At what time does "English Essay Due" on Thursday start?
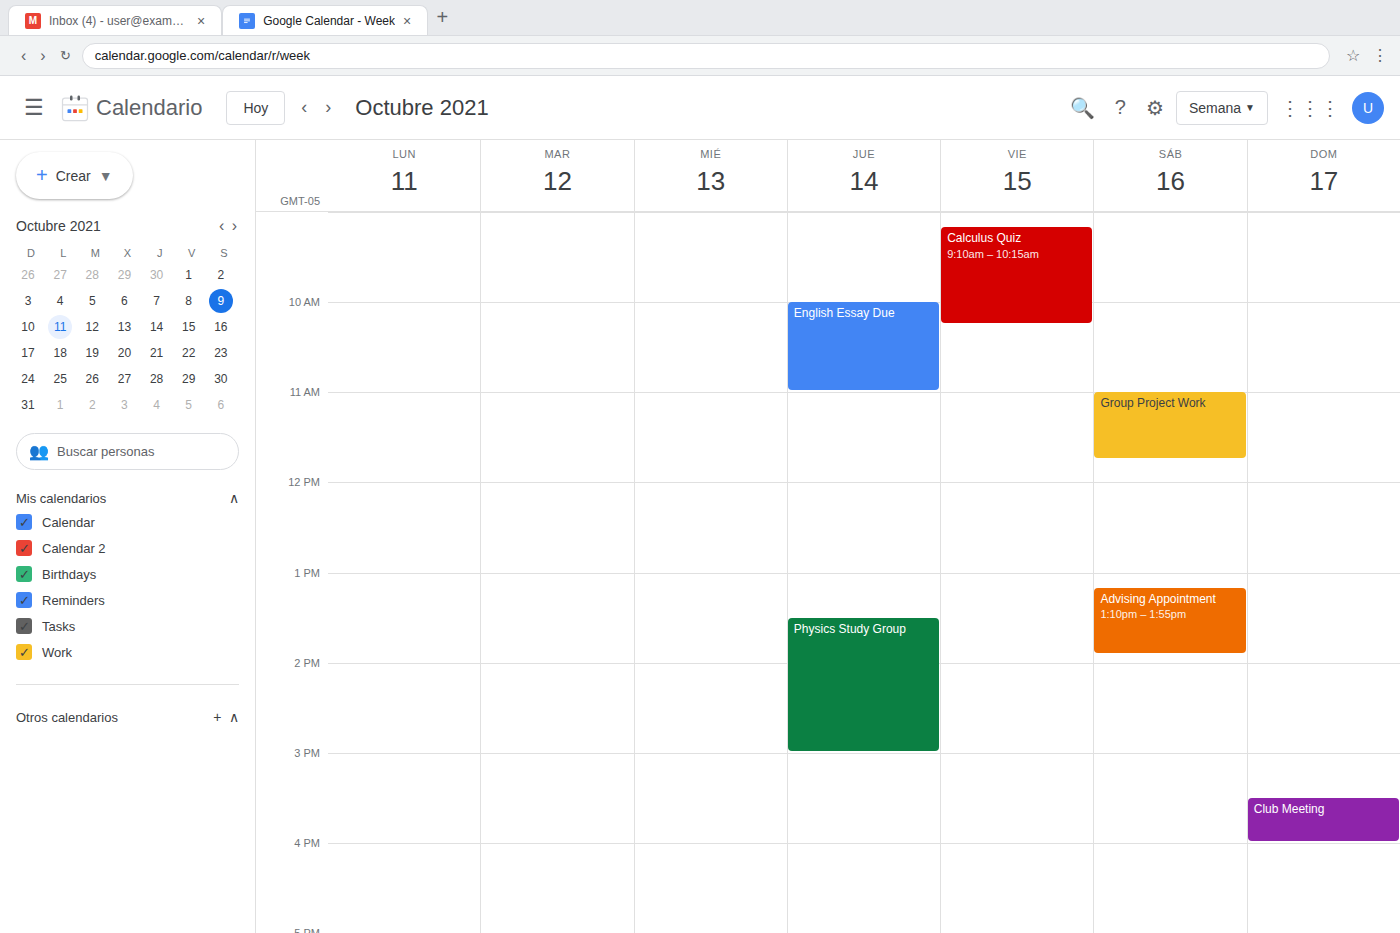
10:00 AM